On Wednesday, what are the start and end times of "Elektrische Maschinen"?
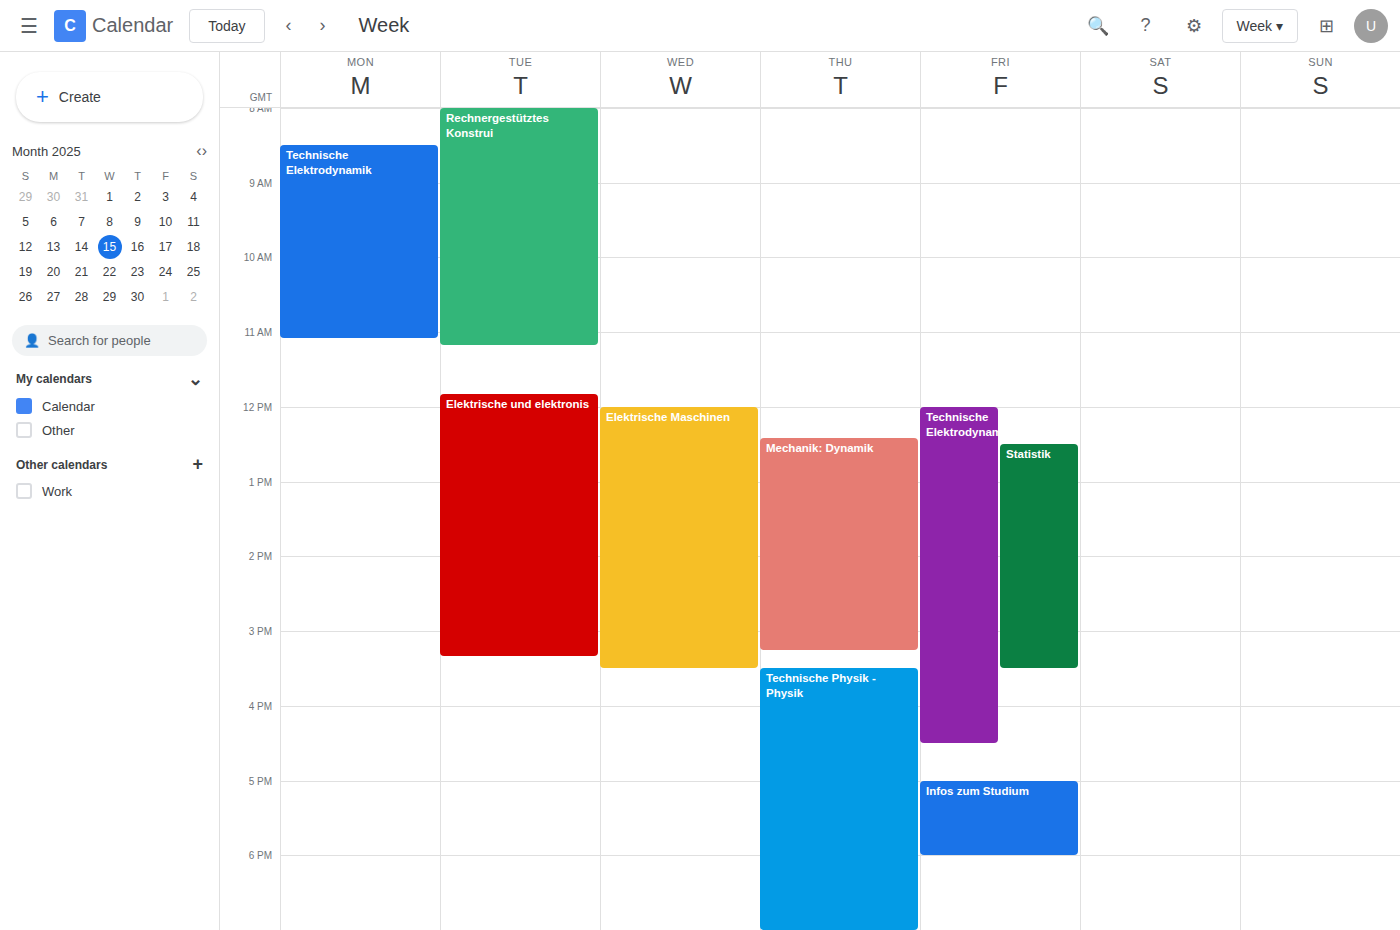
12:00 PM to 3:30 PM